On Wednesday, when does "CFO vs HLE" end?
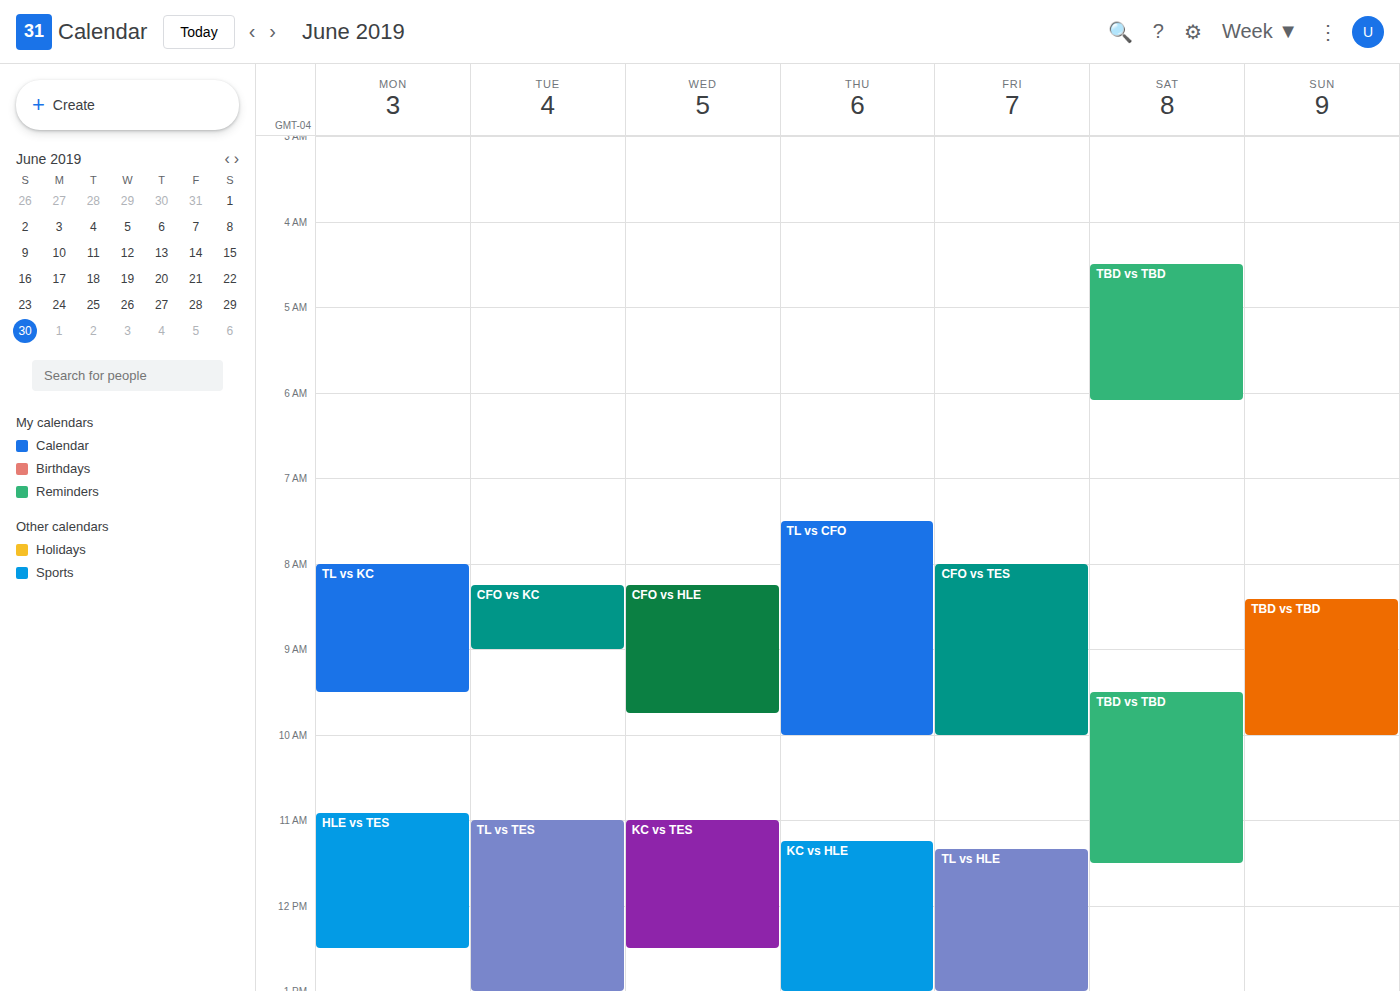
9:45 AM